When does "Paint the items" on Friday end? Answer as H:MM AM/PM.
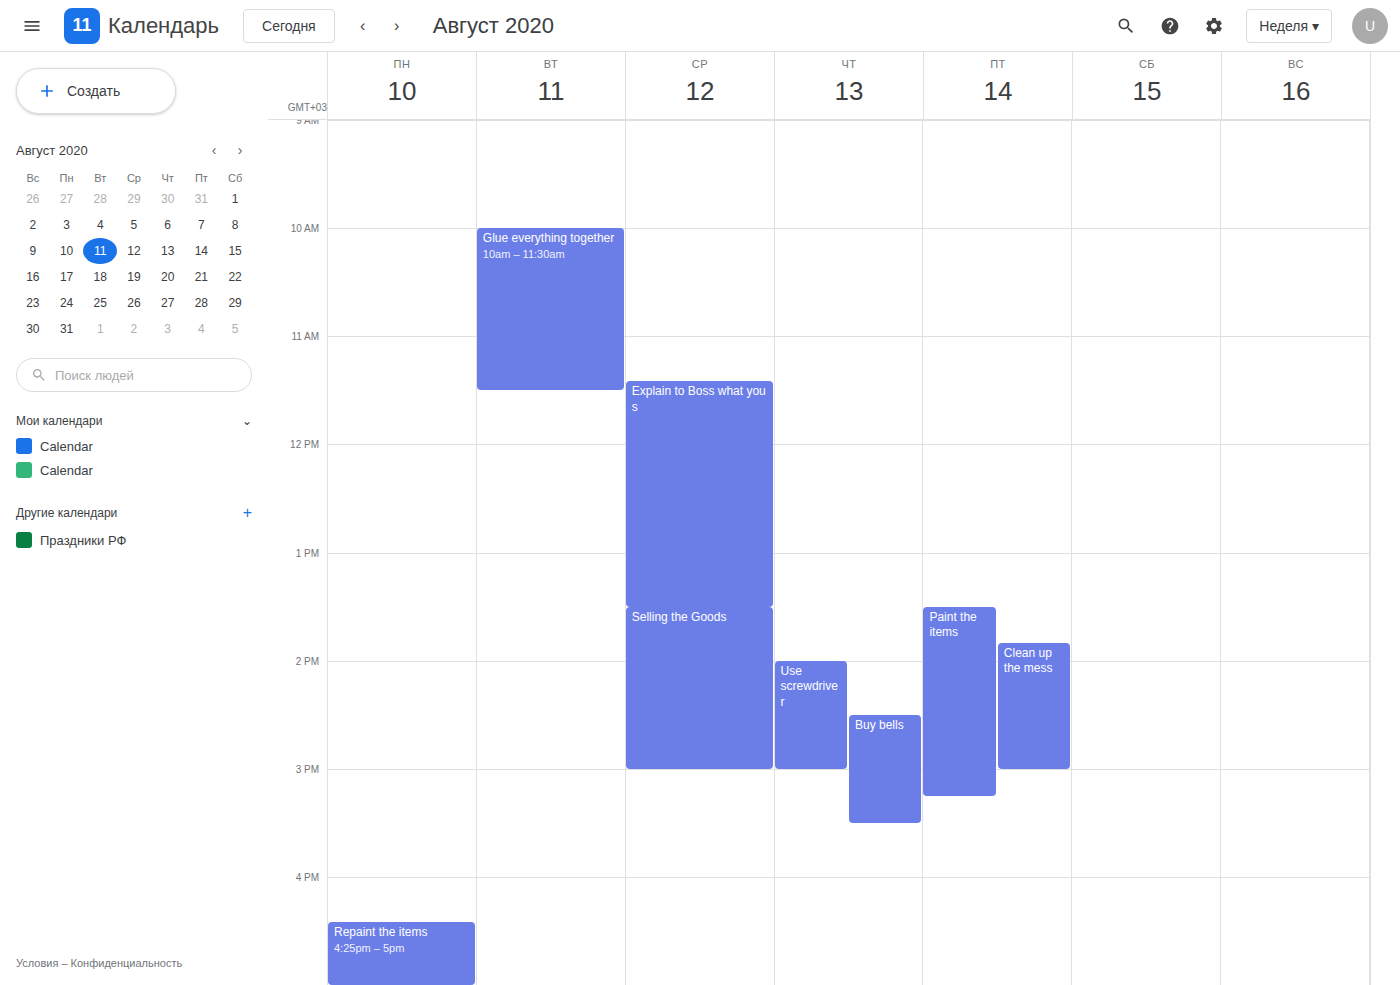
3:15 PM